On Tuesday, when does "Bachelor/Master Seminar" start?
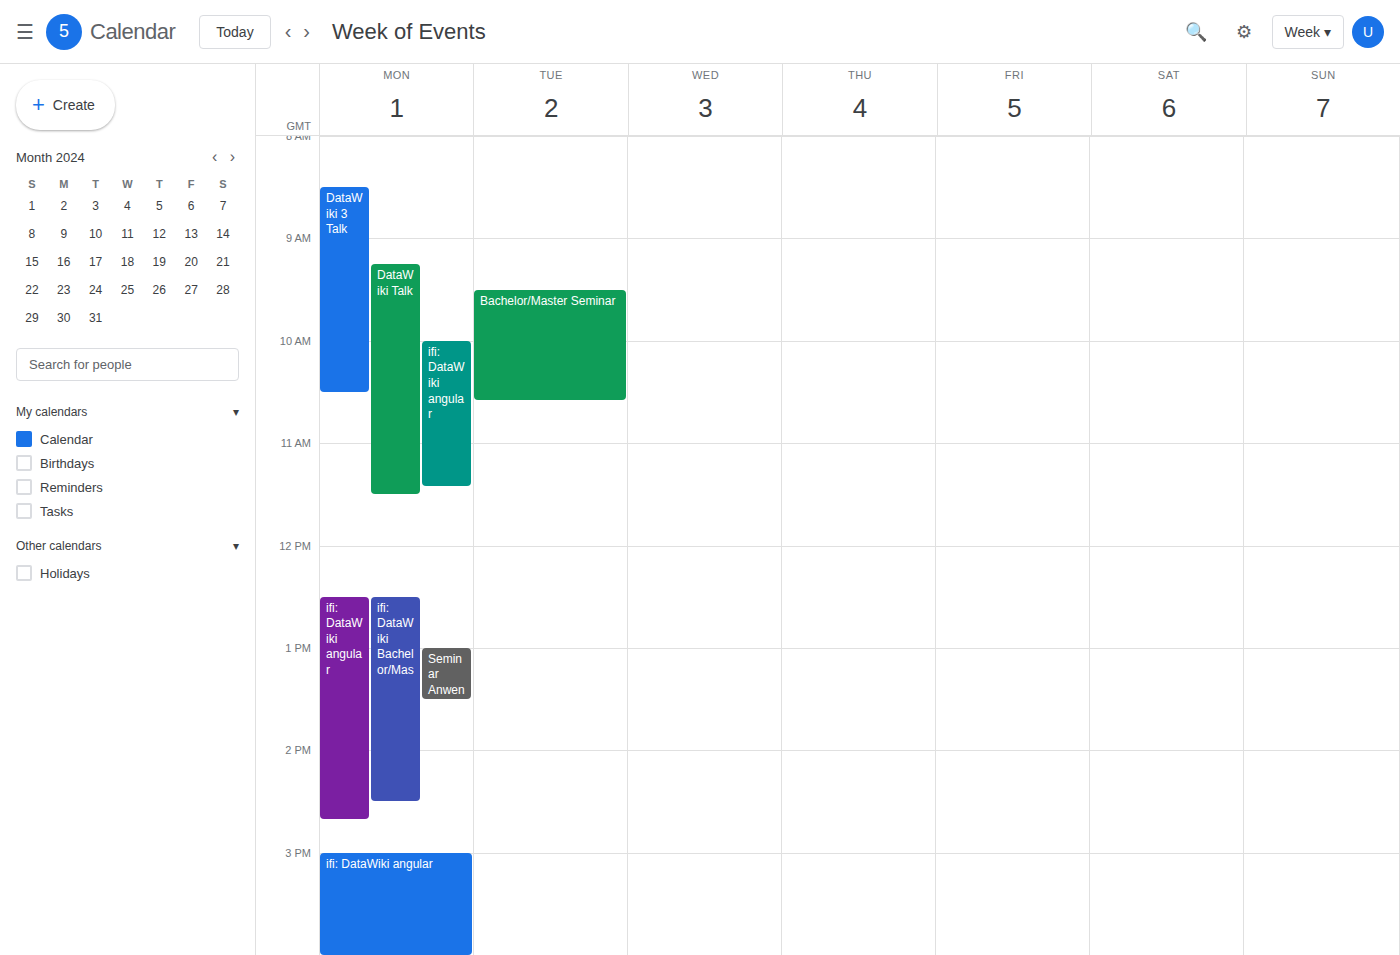
9:30 AM